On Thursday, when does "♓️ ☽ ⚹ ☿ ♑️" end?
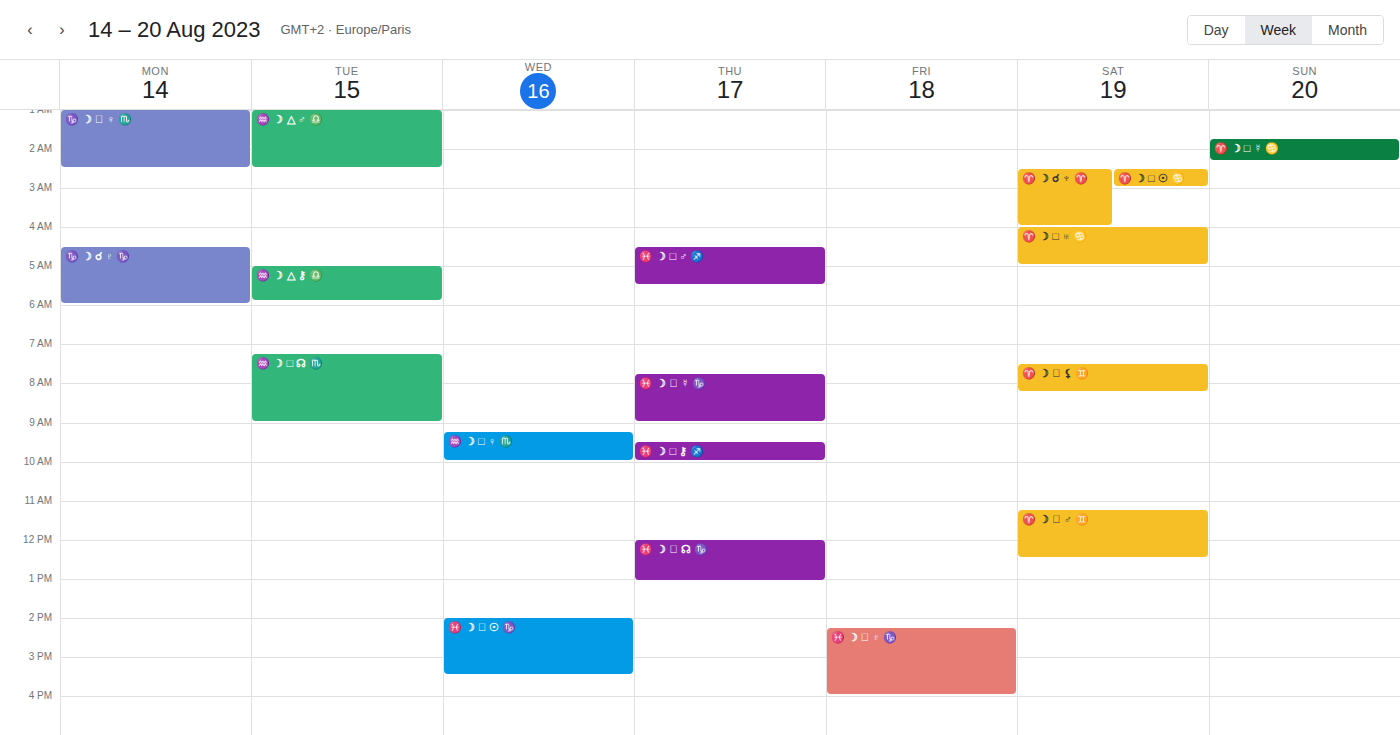
9:00 AM